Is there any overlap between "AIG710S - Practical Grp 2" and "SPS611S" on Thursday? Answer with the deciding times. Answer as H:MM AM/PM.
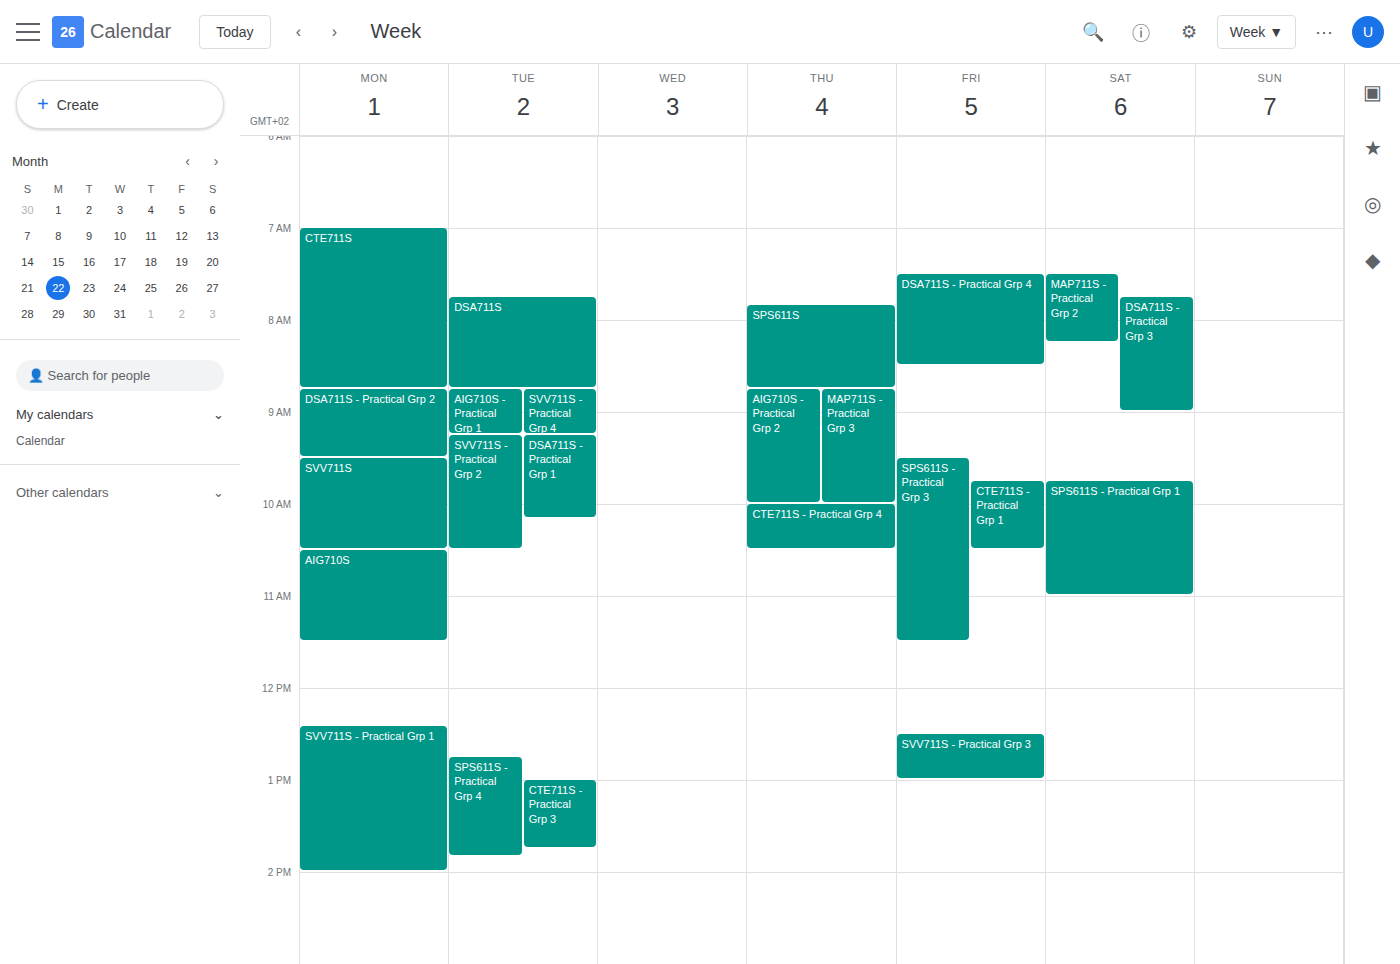
"SPS611S" ends at 8:45 AM, exactly when "AIG710S - Practical Grp 2" starts -- they touch but do not overlap.